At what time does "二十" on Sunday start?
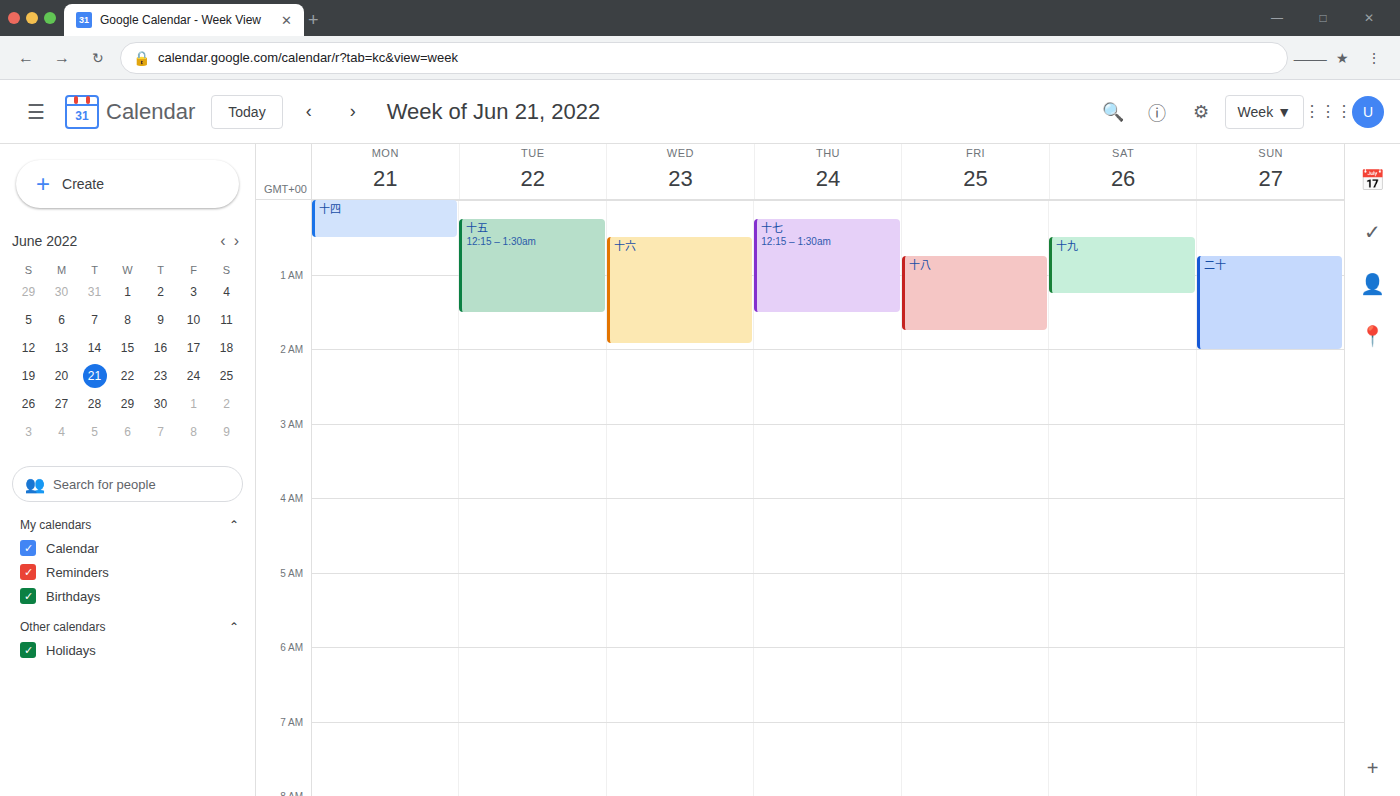
00:45